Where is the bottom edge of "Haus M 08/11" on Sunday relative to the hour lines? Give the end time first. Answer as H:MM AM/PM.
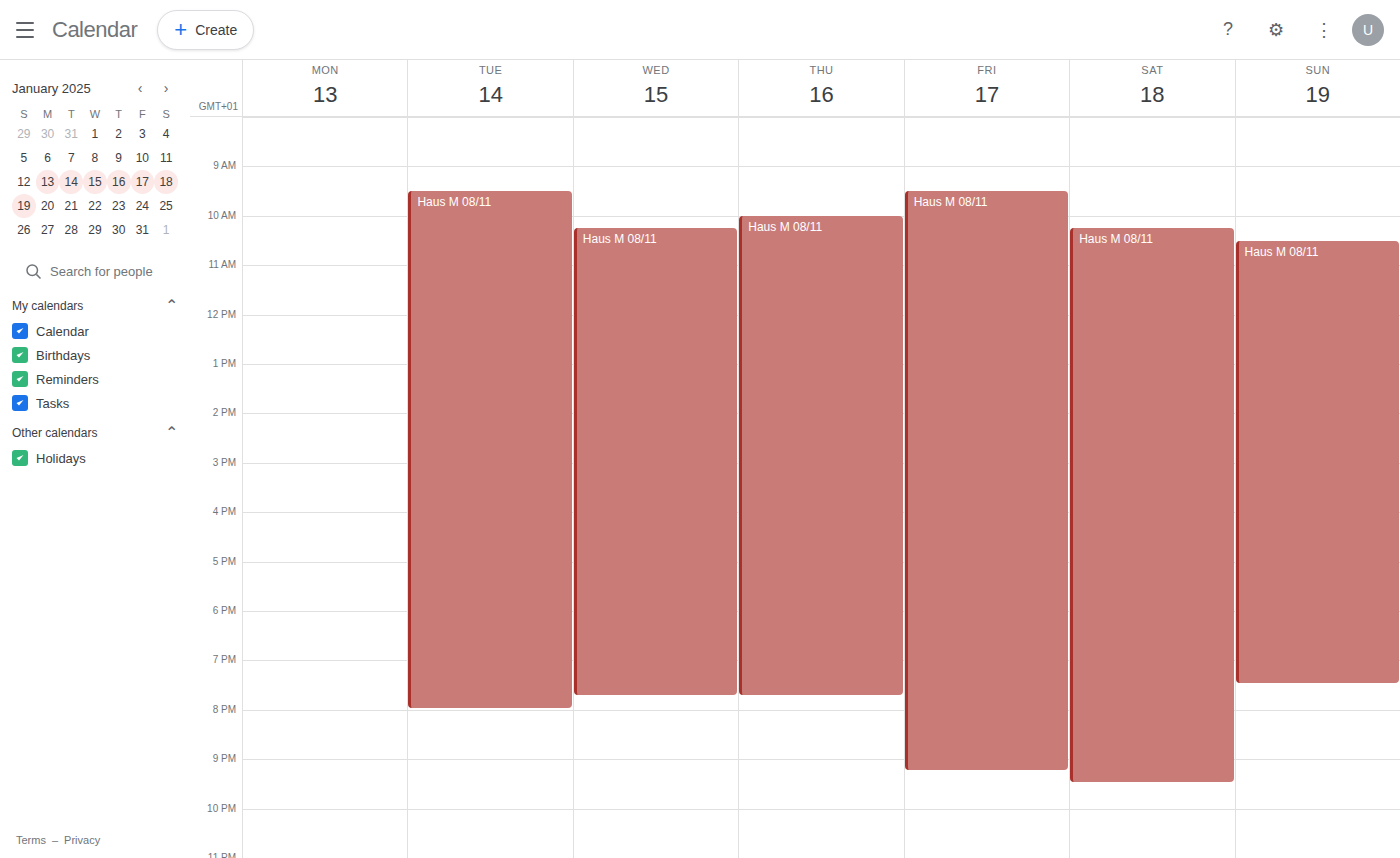
7:30 PM -- halfway between the 7 PM and 8 PM lines.